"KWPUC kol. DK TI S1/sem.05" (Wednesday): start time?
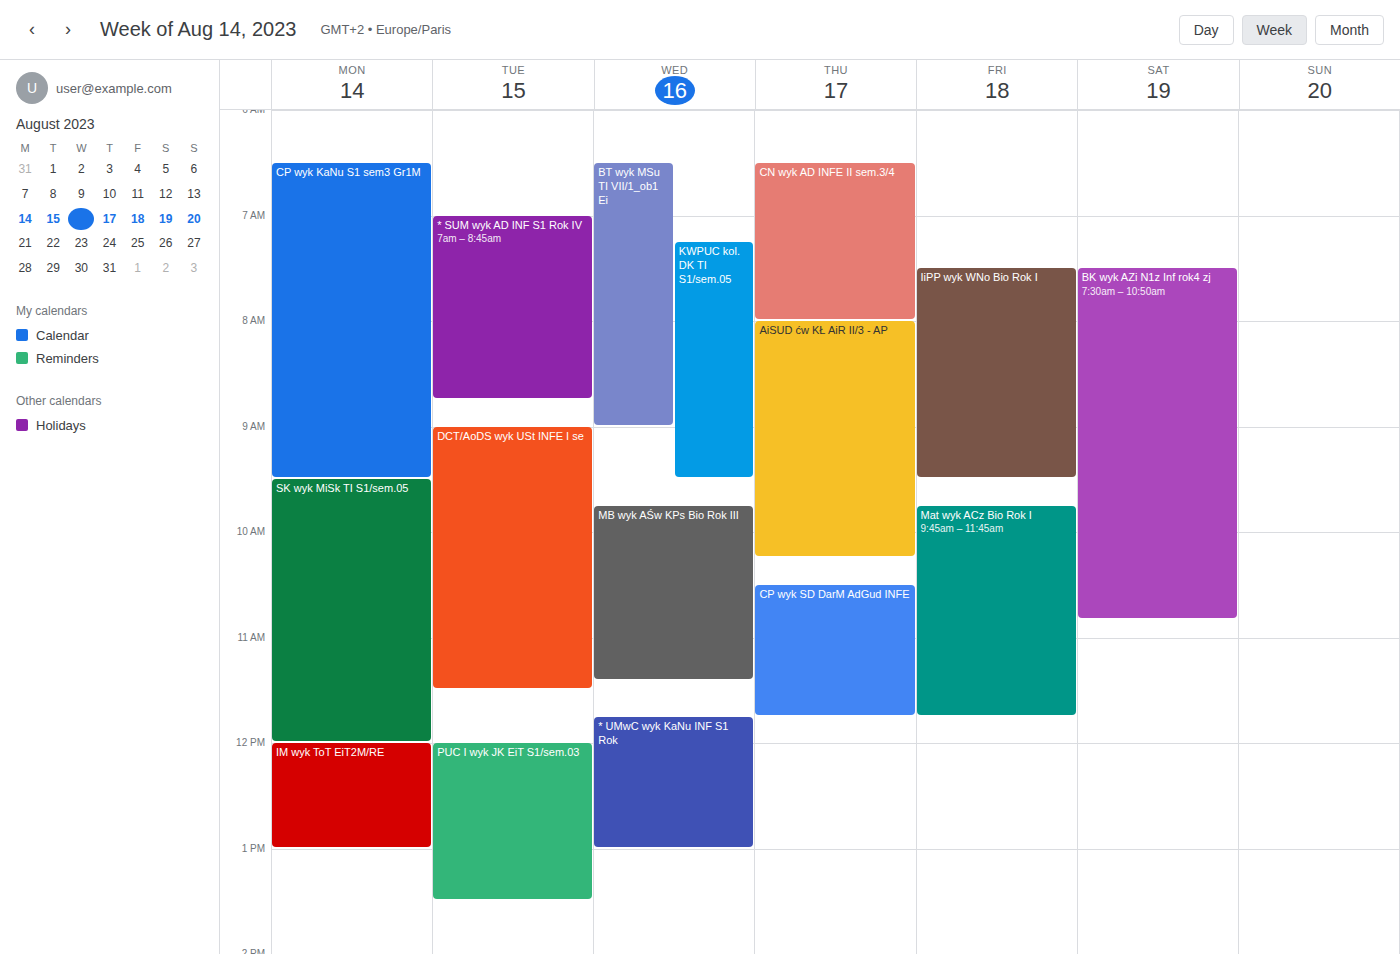
7:15 AM